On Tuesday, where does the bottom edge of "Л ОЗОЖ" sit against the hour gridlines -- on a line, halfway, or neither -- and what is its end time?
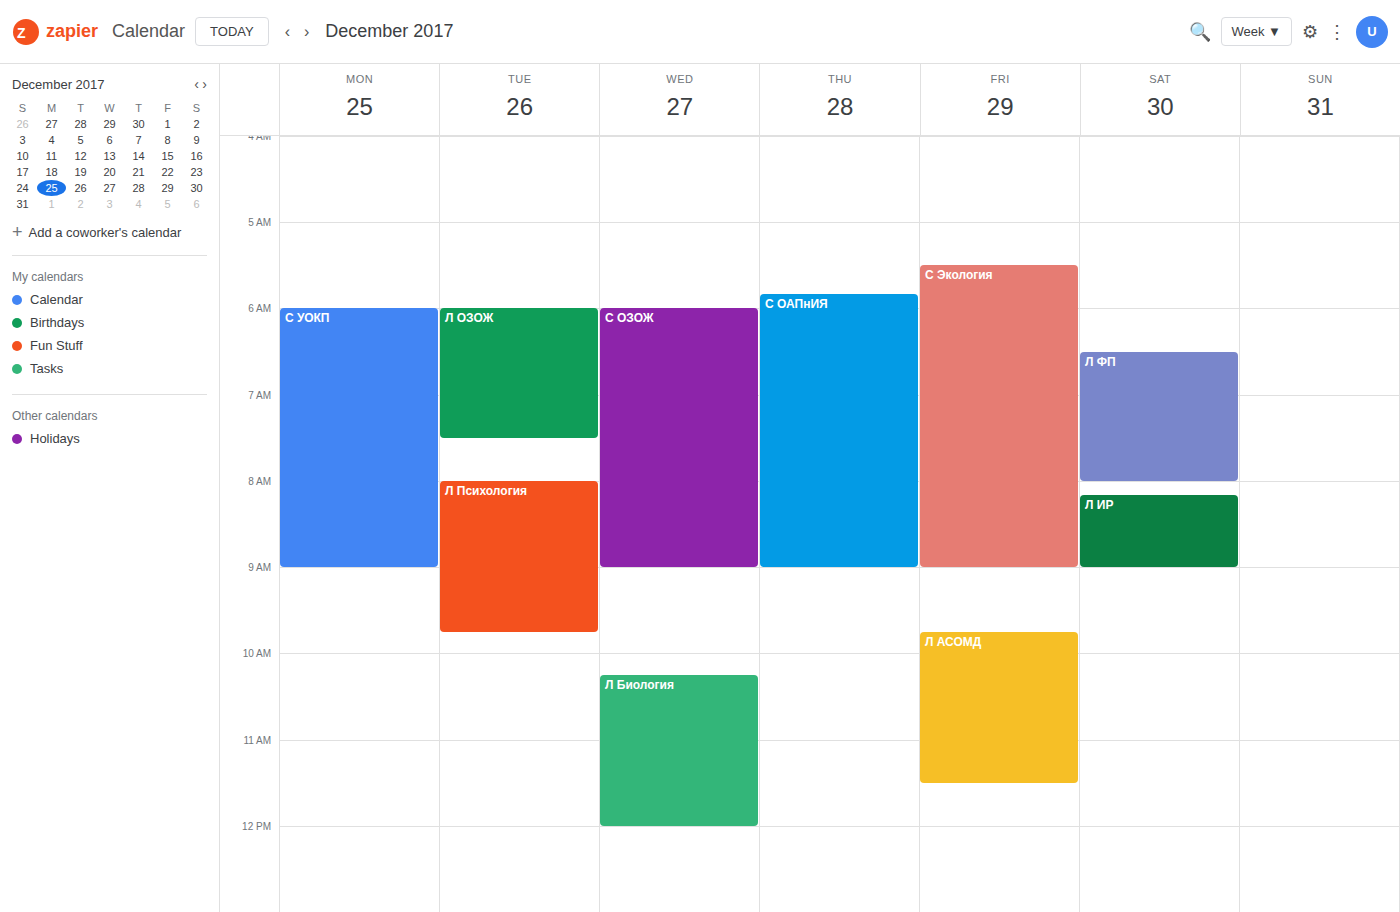
07:30 -- halfway between the 07:00 and 08:00 lines.